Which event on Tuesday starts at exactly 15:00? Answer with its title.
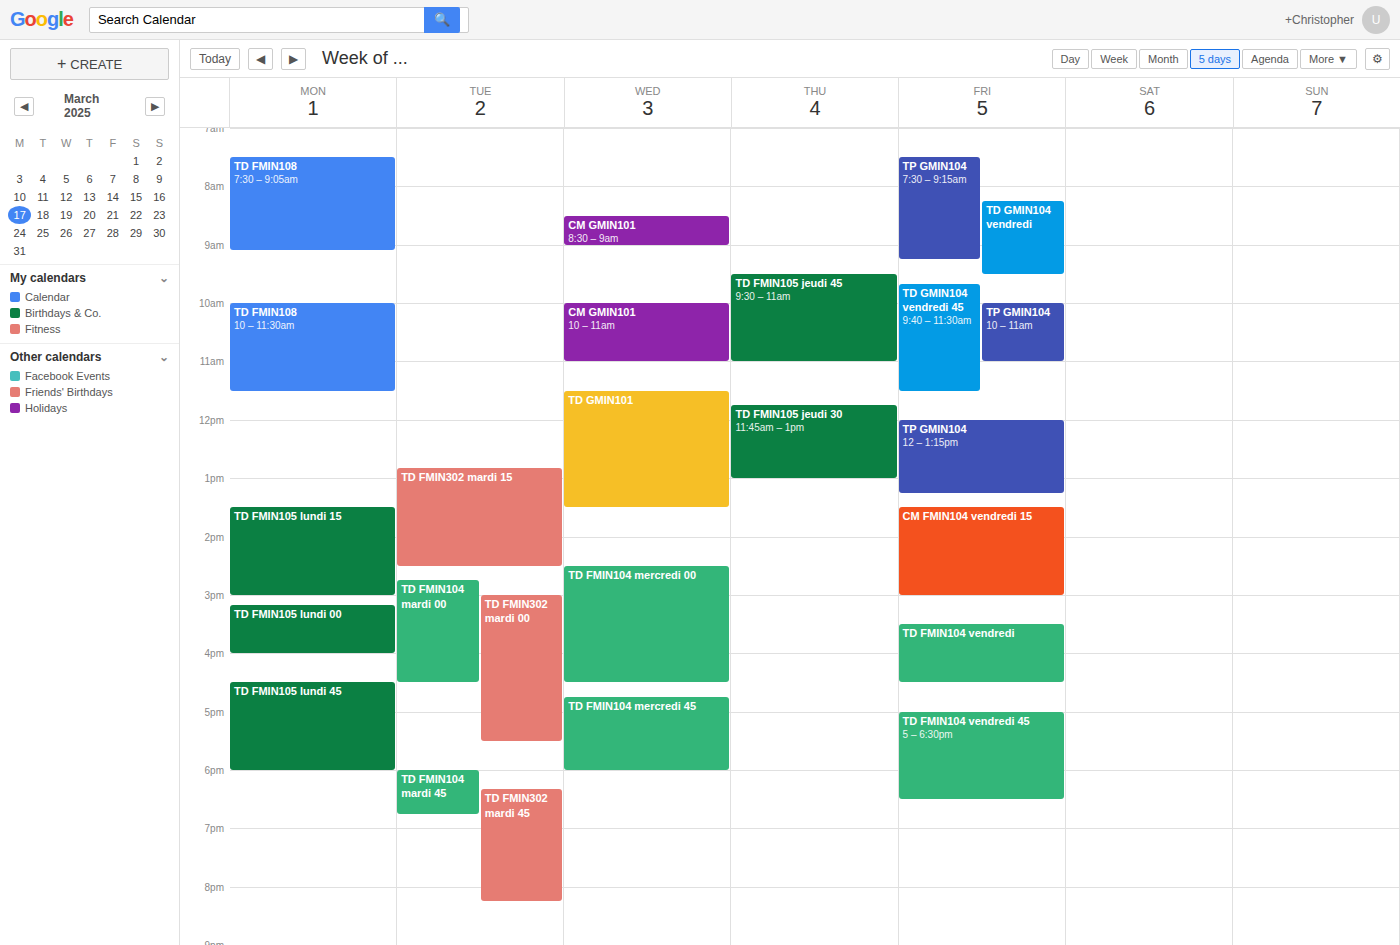
"TD FMIN302 mardi 00"